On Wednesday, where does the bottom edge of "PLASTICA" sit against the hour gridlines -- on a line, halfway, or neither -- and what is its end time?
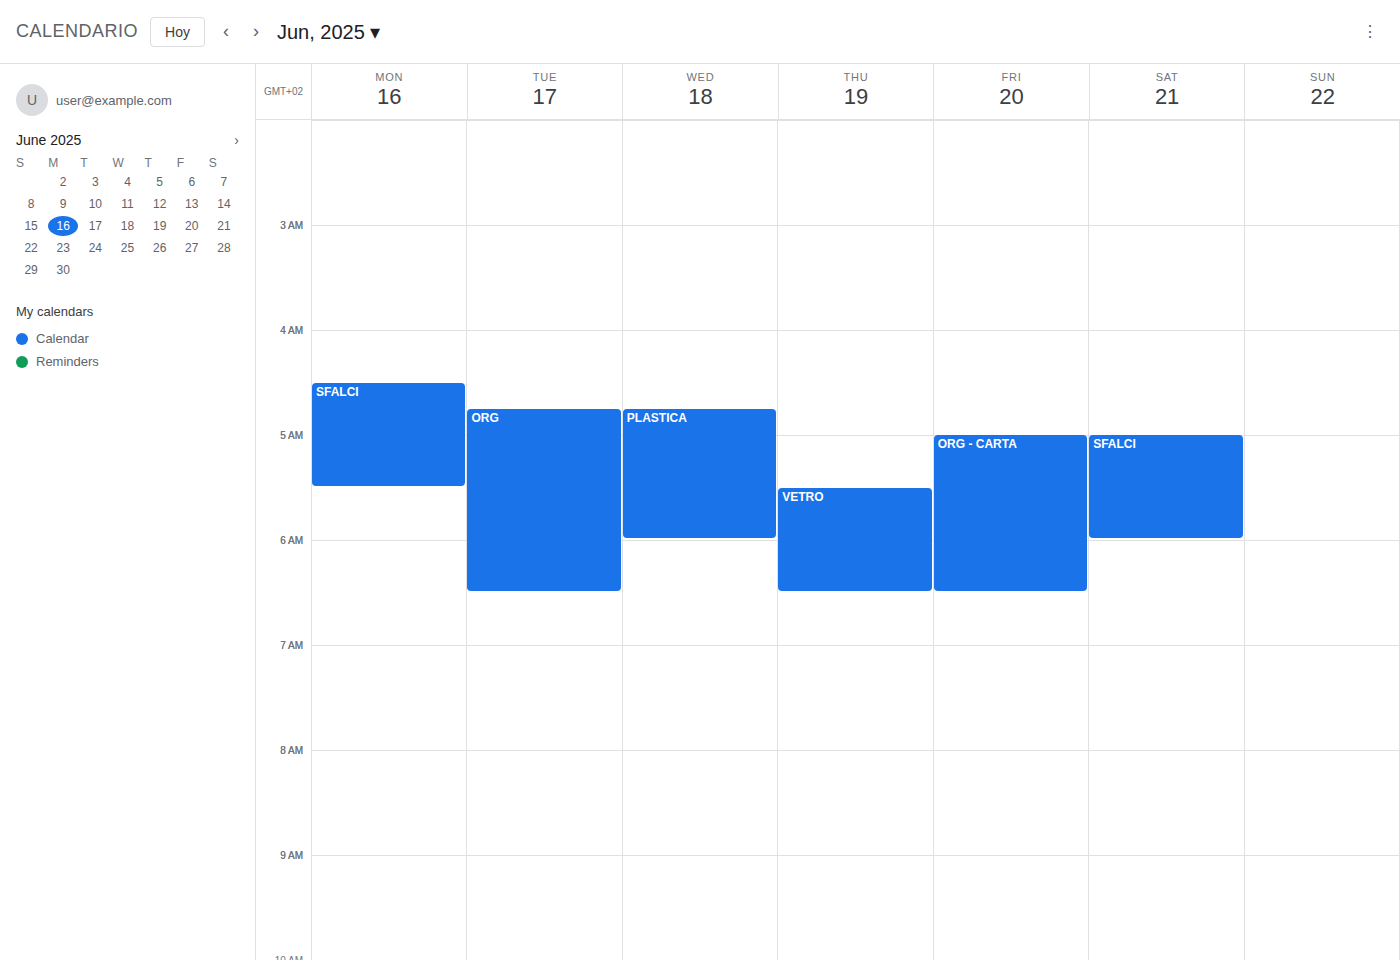
6:00 AM -- exactly on the 6 AM line.